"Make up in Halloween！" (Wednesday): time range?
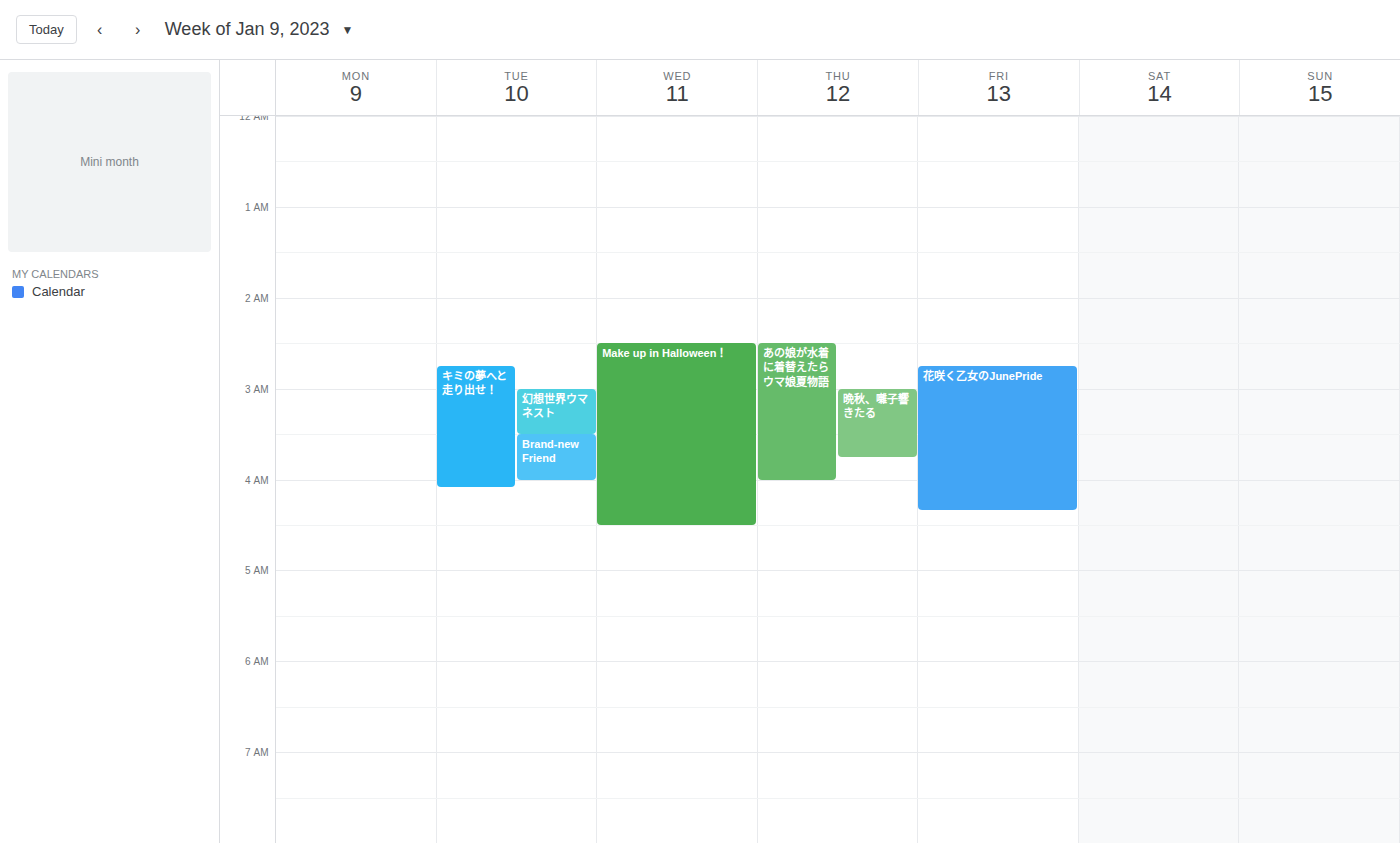
02:30 to 04:30